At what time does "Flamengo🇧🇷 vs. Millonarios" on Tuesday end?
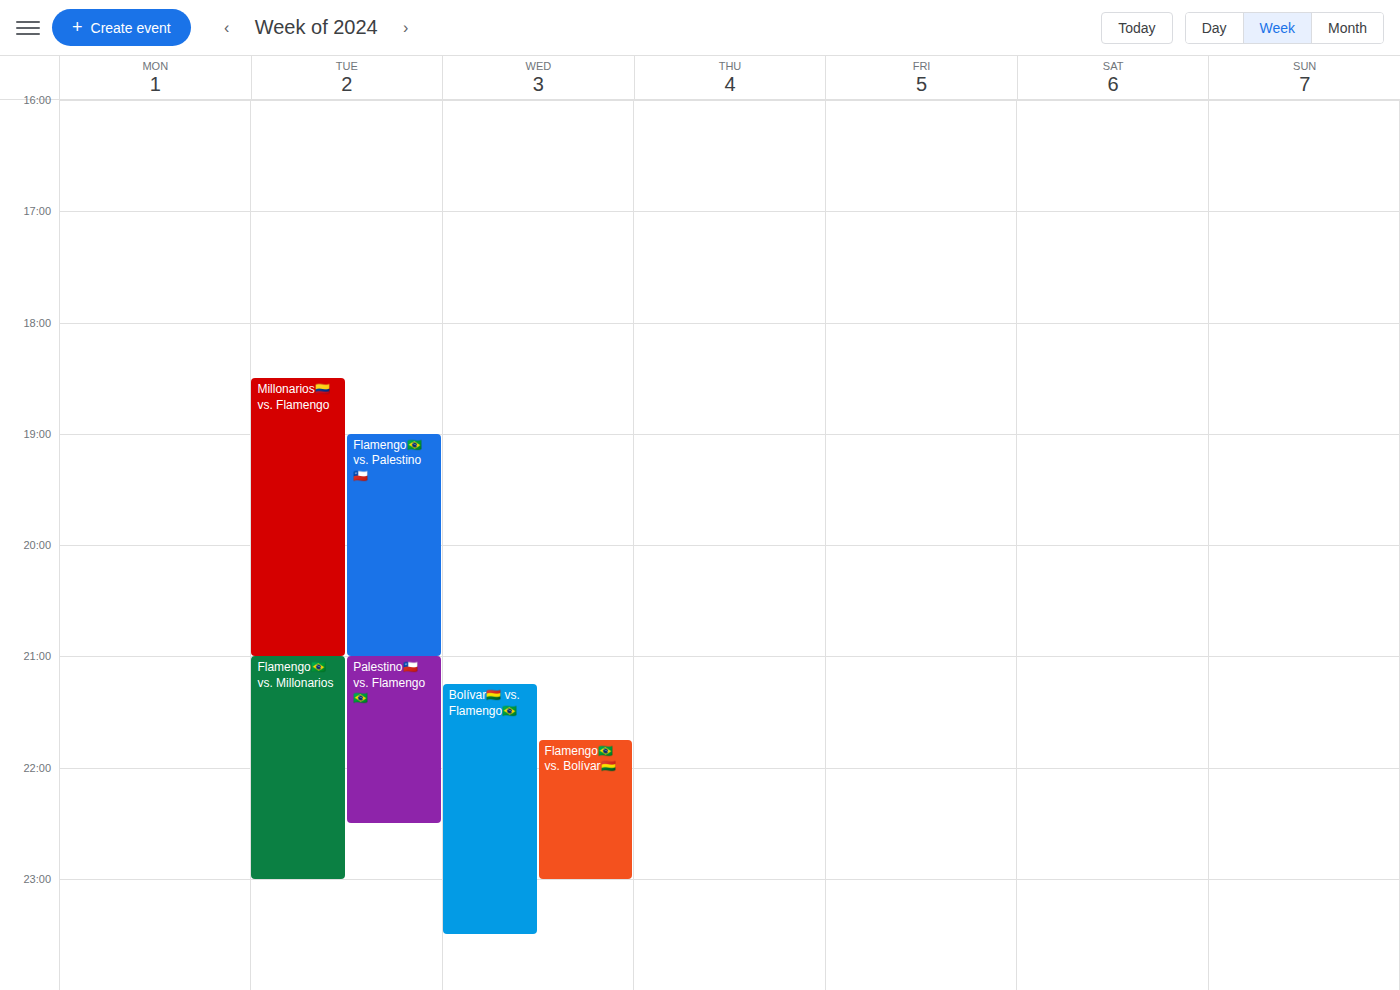
11:00 PM